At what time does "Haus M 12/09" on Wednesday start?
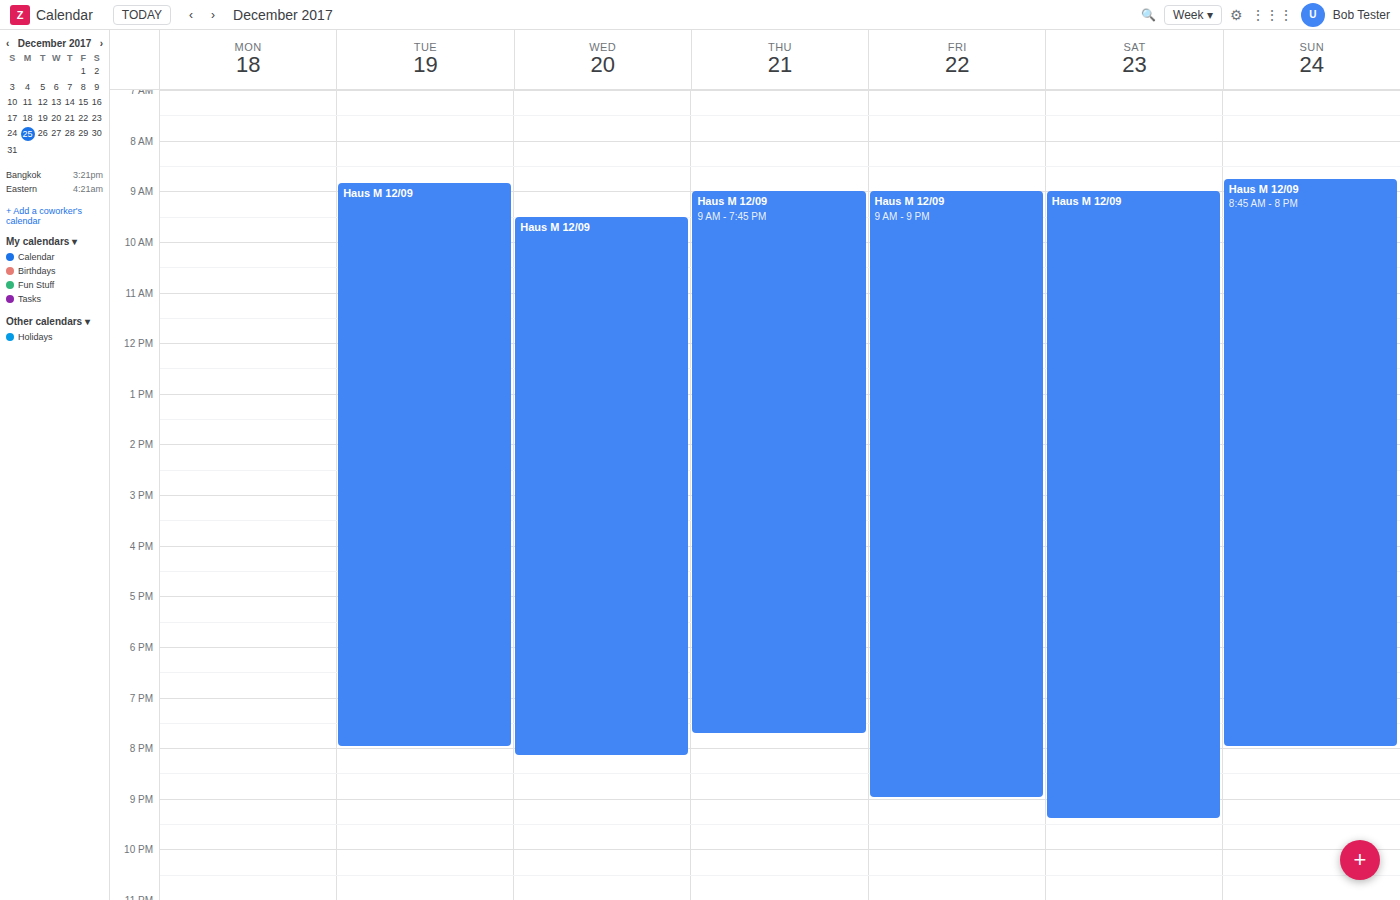
9:30 AM